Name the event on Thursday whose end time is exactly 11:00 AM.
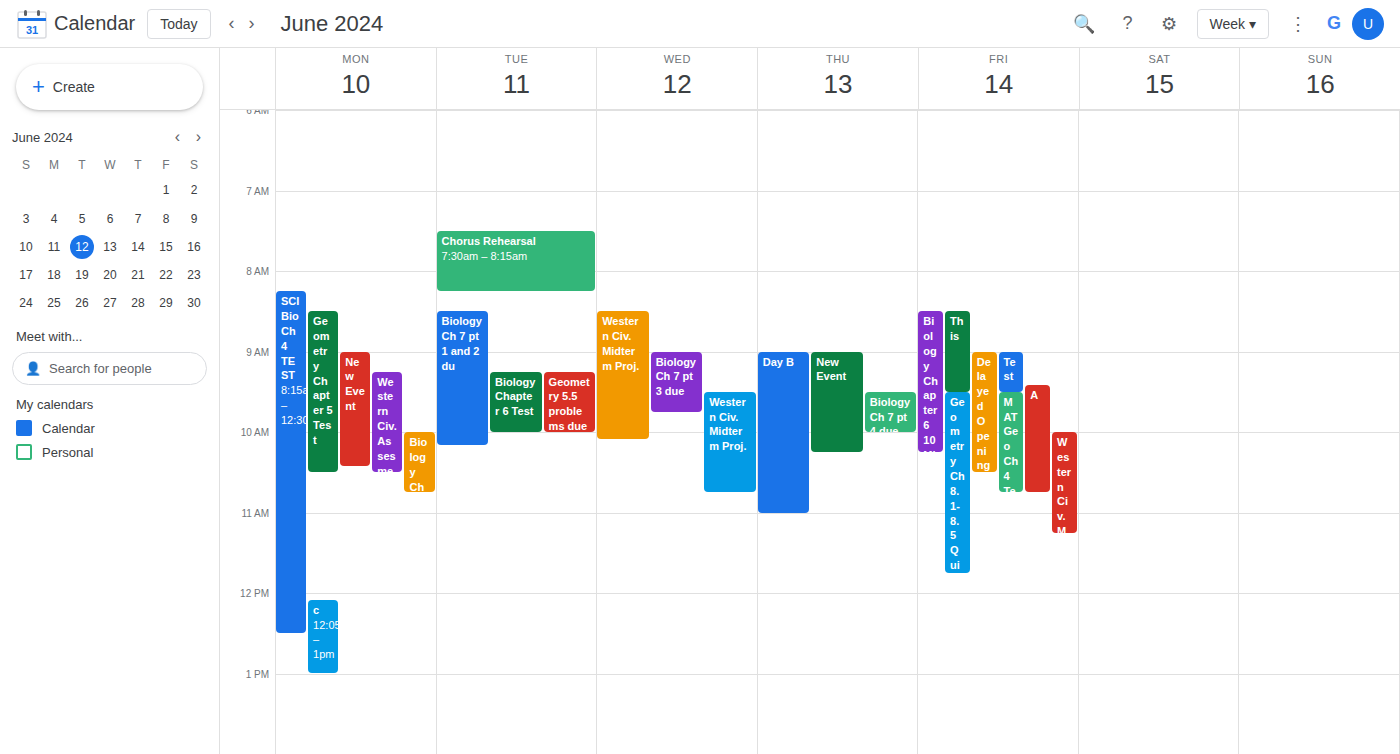
"Day B"